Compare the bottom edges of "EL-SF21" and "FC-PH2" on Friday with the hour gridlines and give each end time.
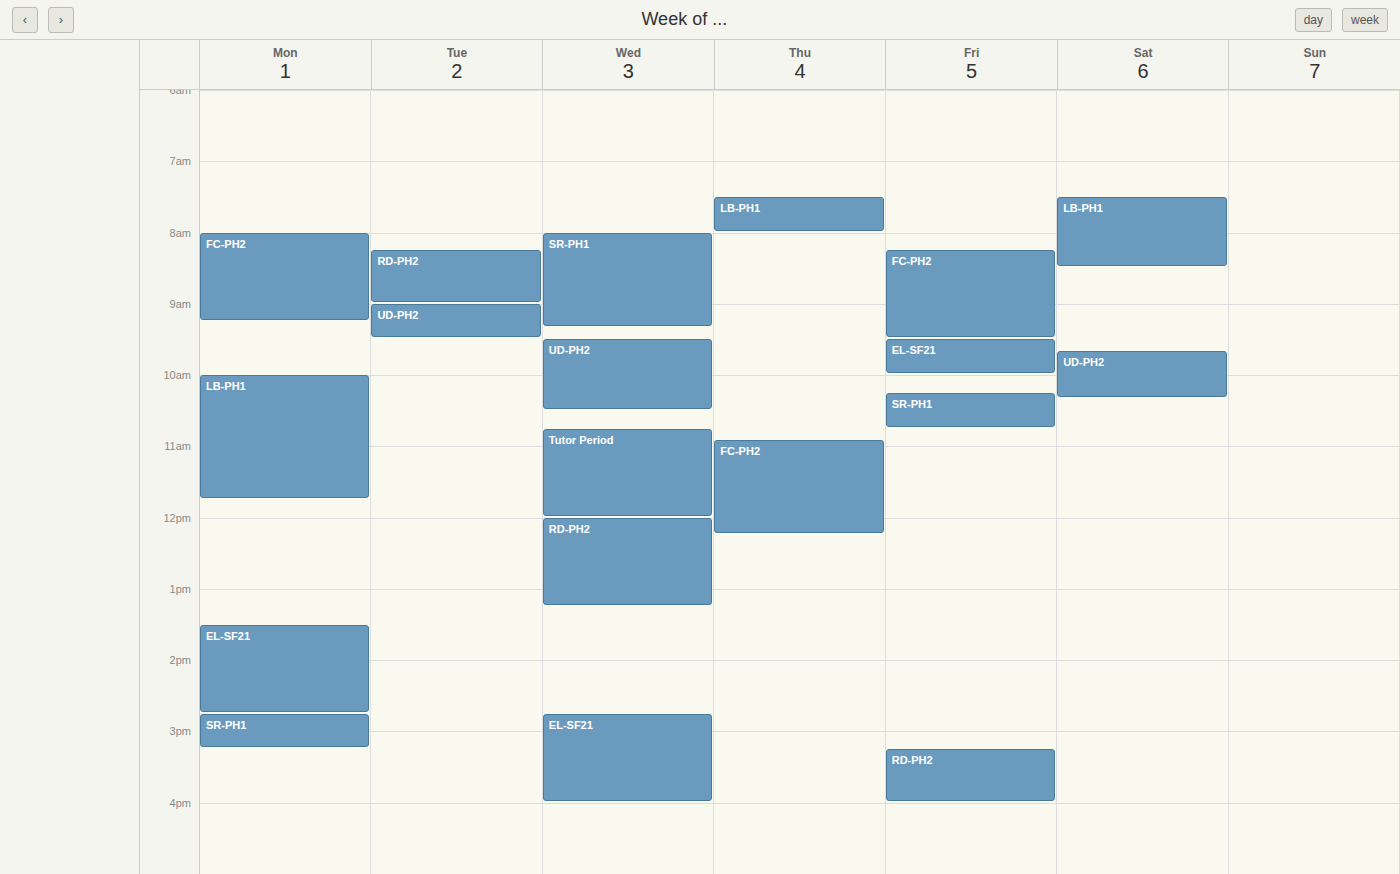
"EL-SF21": 10:00 AM, exactly on the 10 AM line. "FC-PH2": 9:30 AM, halfway between the 9 AM and 10 AM lines.